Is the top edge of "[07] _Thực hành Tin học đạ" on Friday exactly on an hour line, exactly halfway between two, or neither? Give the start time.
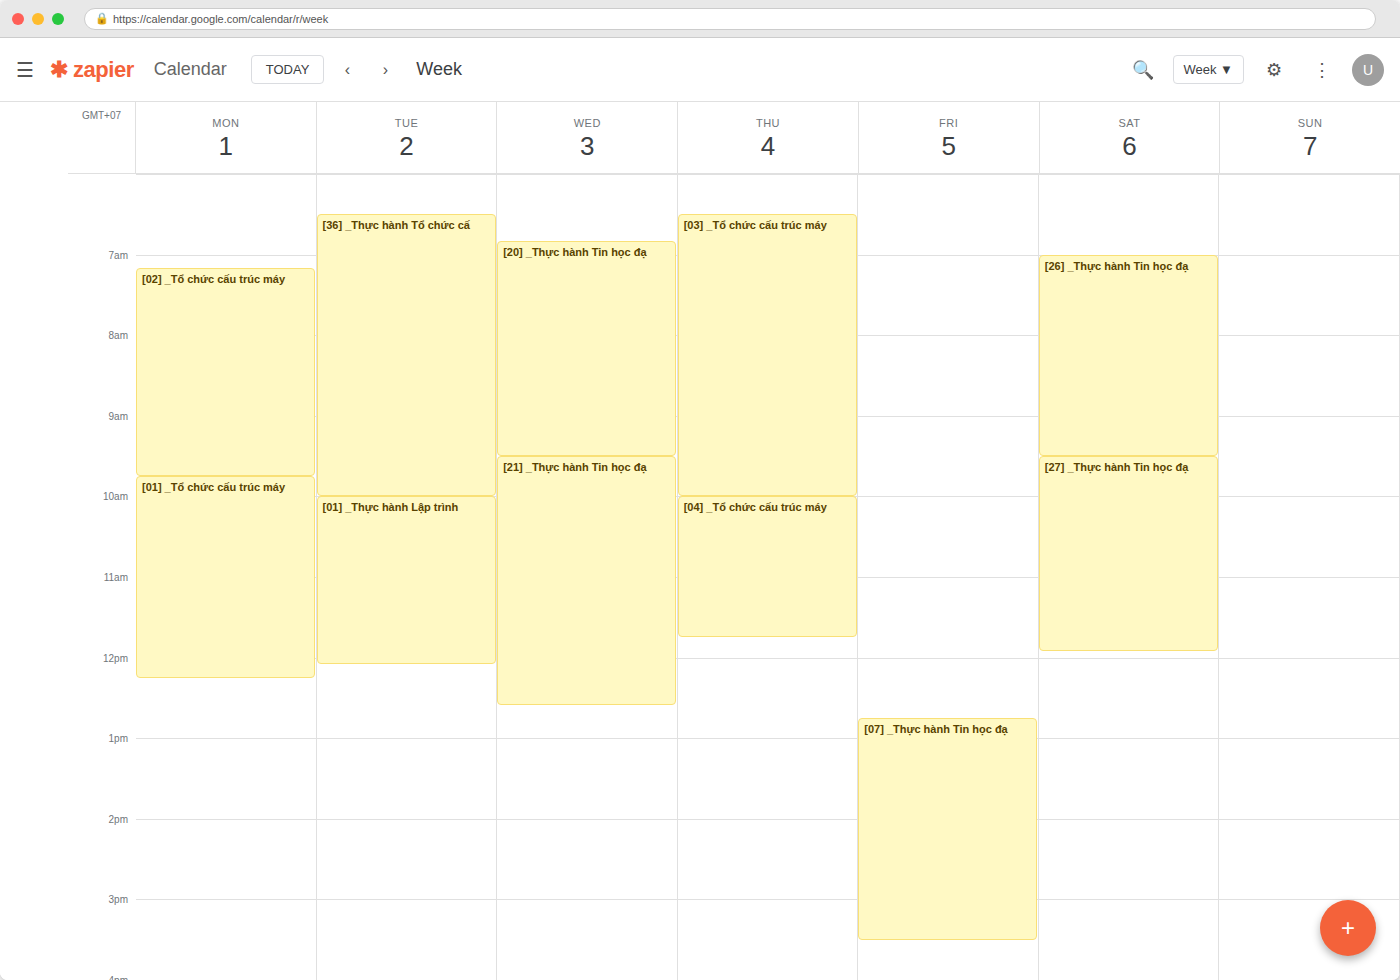
12:45 PM -- neither: three quarters of the way from the 12 PM line to the 1 PM line.